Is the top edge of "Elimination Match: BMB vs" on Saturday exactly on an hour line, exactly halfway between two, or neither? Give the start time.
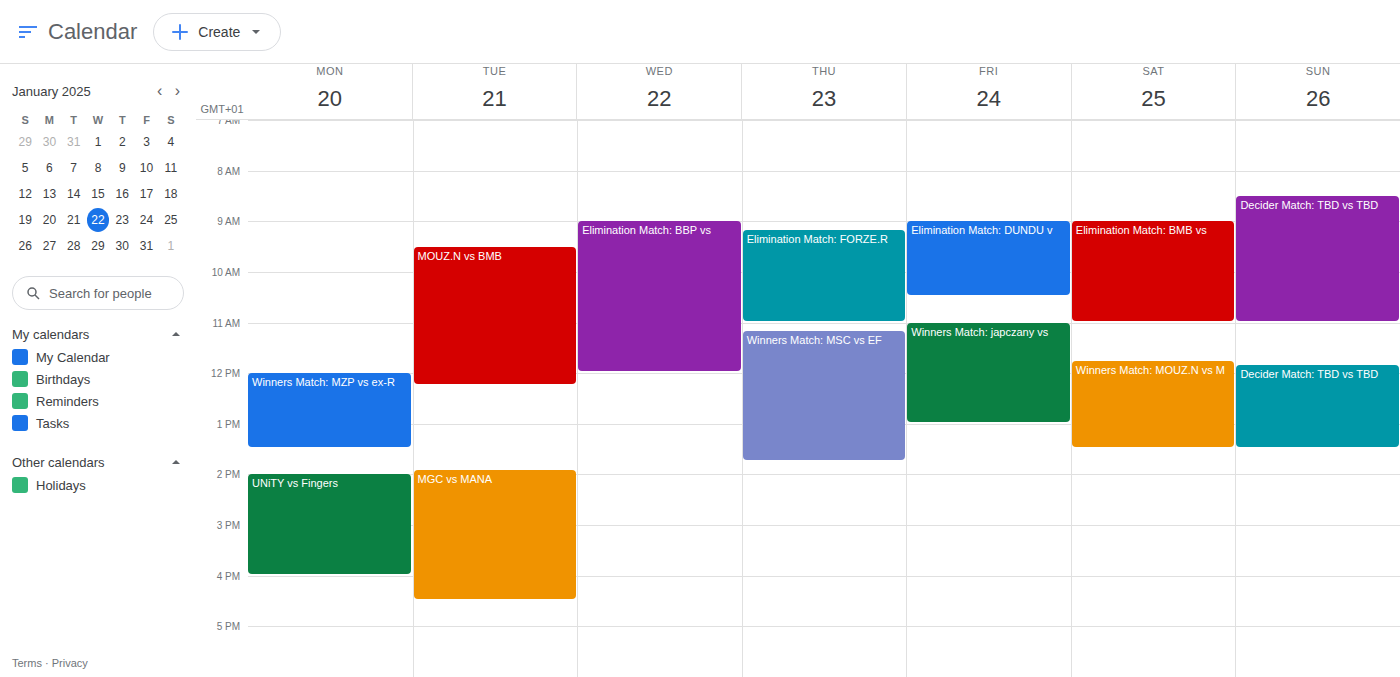
9:00 AM -- exactly on the 9 AM line.